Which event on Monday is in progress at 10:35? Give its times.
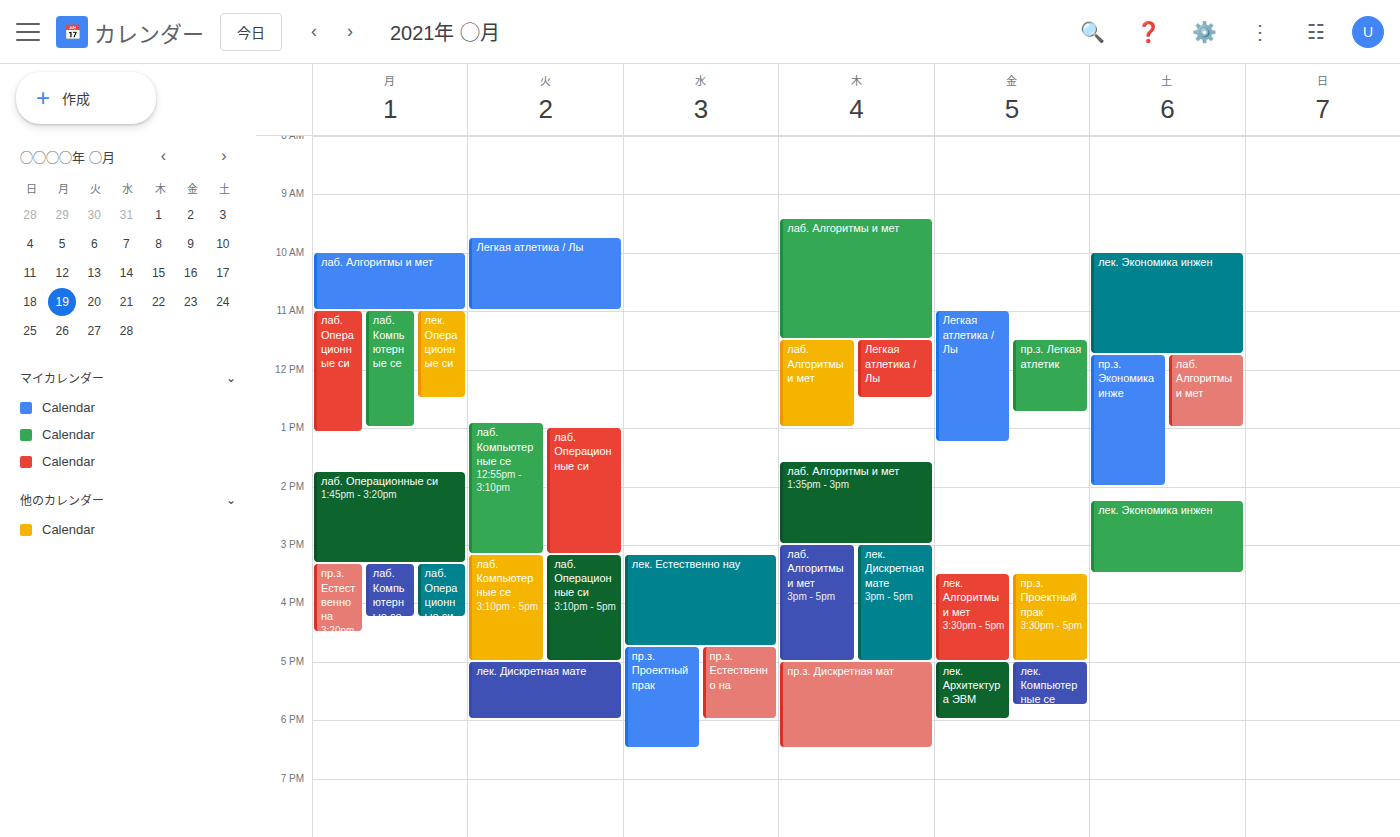
"лаб. Алгоритмы и мет", 10:00 to 11:00